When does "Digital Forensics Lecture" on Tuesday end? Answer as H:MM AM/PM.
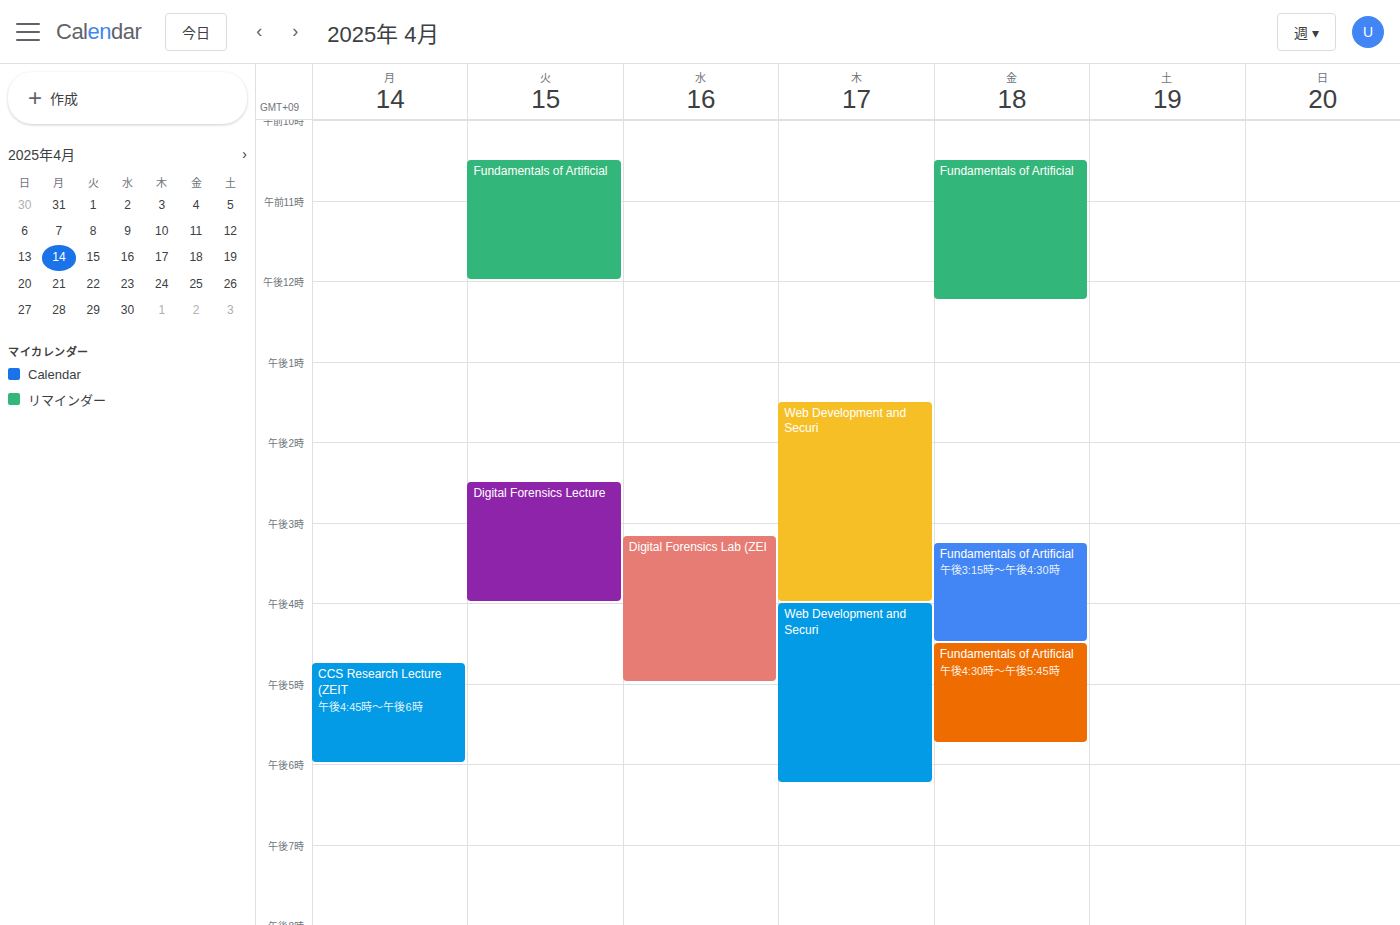
4:00 PM